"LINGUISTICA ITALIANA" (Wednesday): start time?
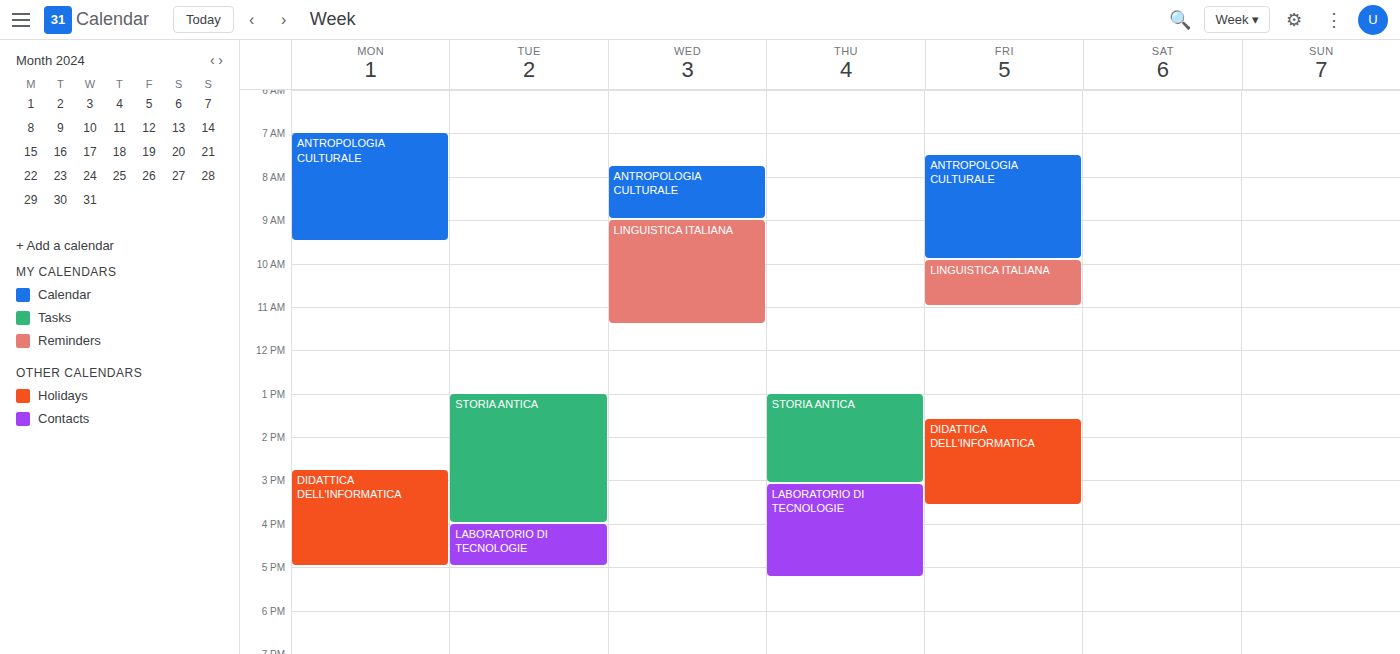
9:00 AM